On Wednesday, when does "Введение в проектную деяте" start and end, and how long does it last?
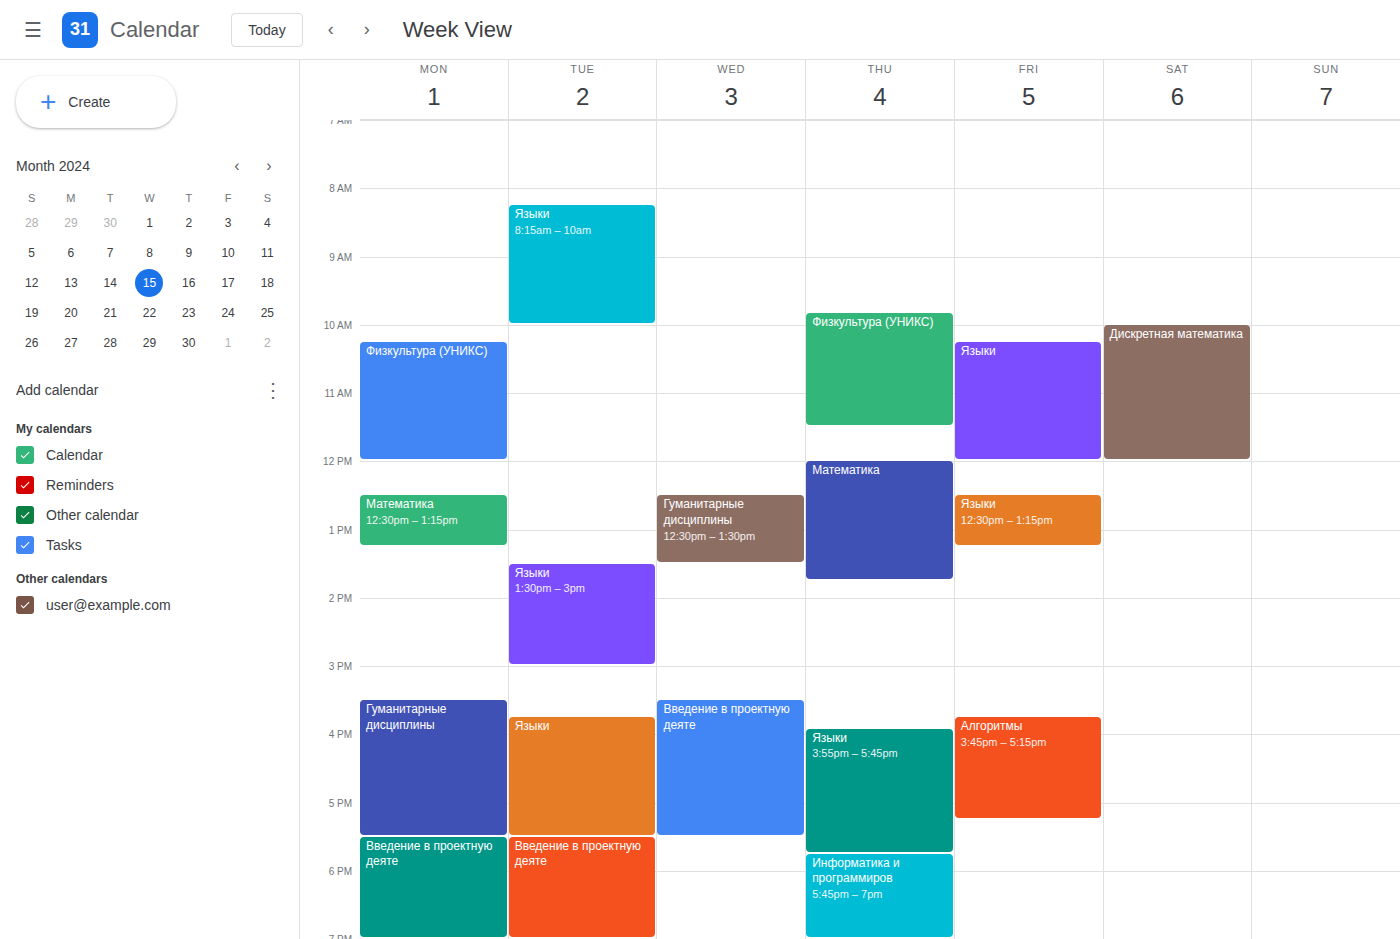
3:30 PM to 5:30 PM, 2 hours